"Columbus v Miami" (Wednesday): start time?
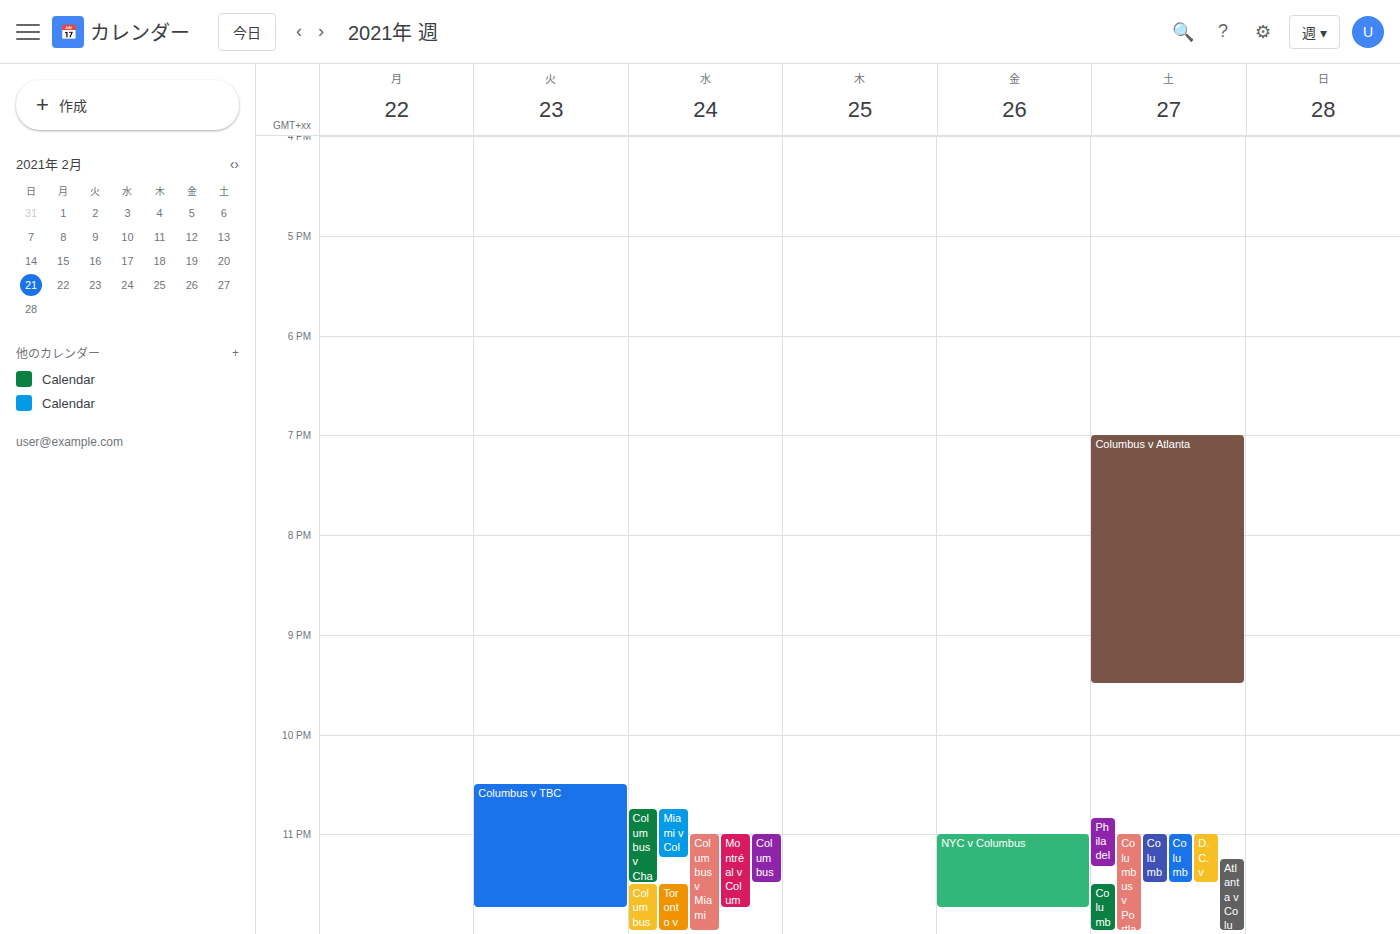
11:00 PM